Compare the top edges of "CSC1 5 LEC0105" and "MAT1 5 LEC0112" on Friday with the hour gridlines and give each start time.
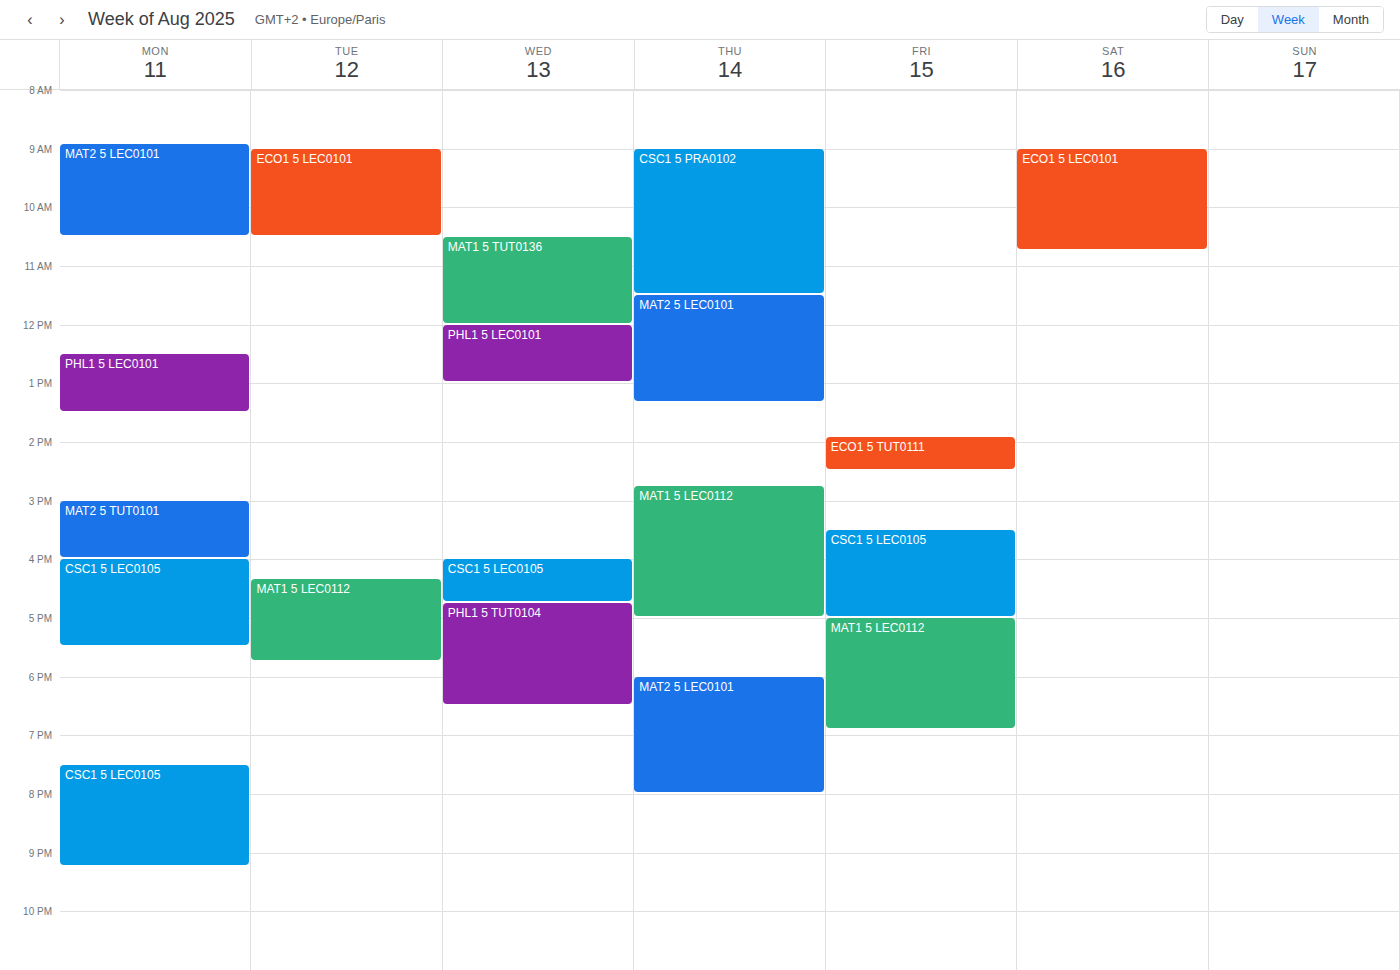
"CSC1 5 LEC0105": 3:30 PM, halfway between the 3 PM and 4 PM lines. "MAT1 5 LEC0112": 5:00 PM, exactly on the 5 PM line.